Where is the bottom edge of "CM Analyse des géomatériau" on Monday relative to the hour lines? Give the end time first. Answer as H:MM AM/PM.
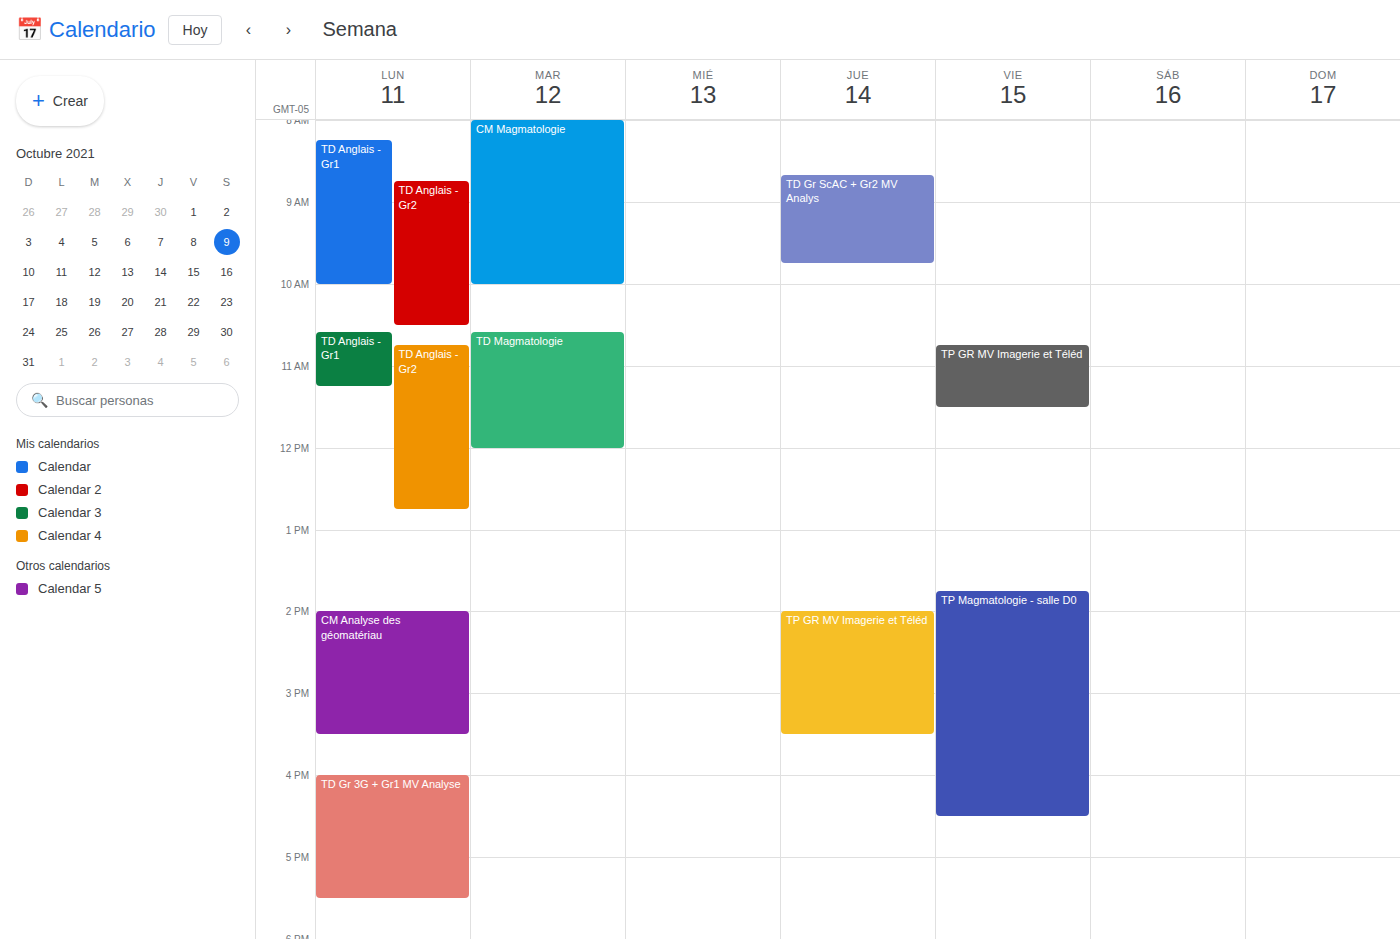
3:30 PM -- halfway between the 3 PM and 4 PM lines.